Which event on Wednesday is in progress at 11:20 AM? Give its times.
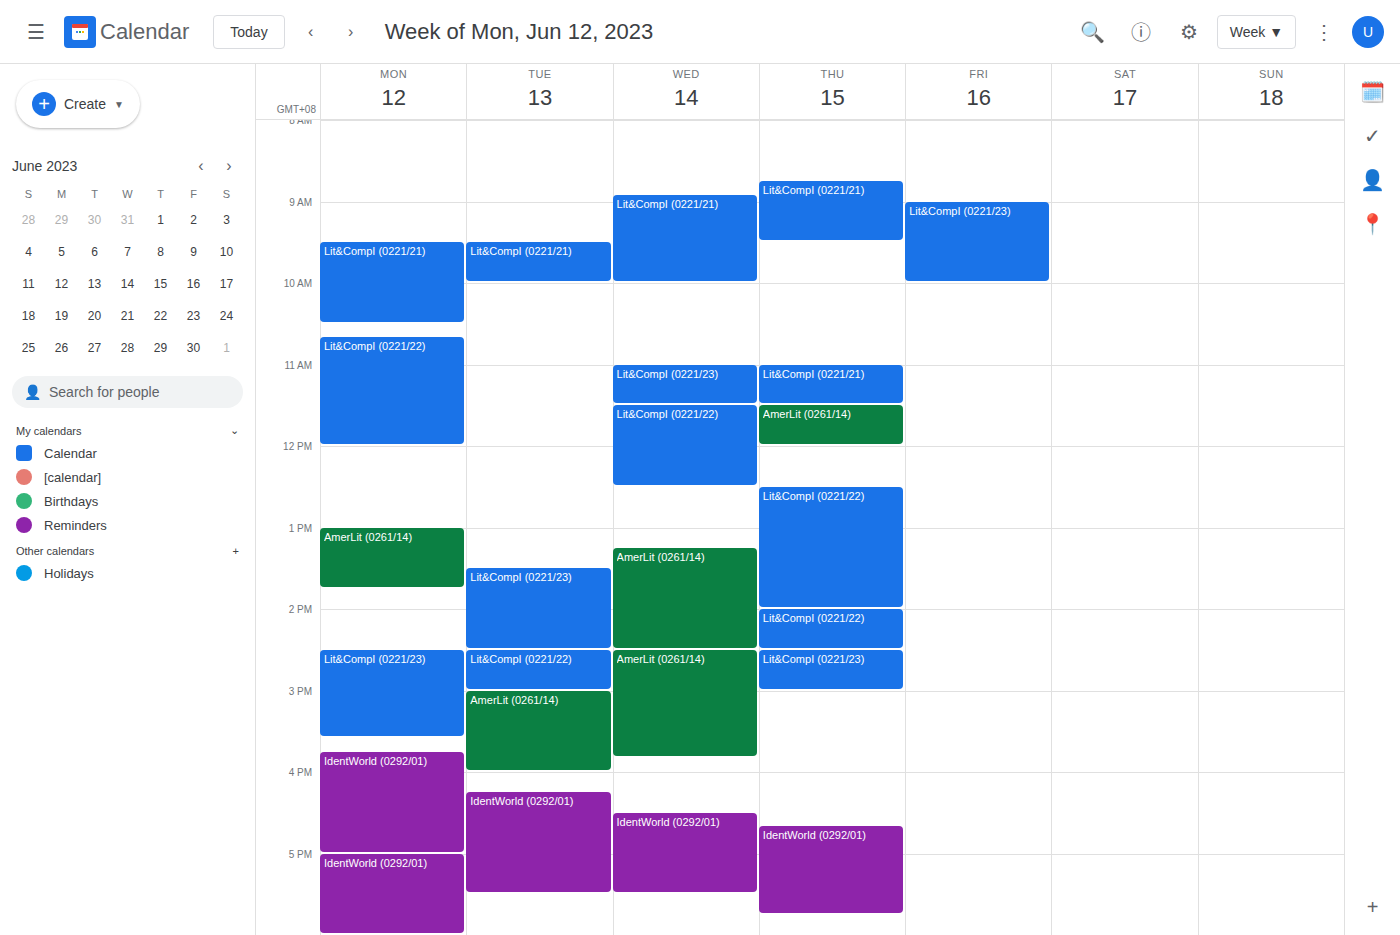
"Lit&CompI (0221/23)", 11:00 AM to 11:30 AM